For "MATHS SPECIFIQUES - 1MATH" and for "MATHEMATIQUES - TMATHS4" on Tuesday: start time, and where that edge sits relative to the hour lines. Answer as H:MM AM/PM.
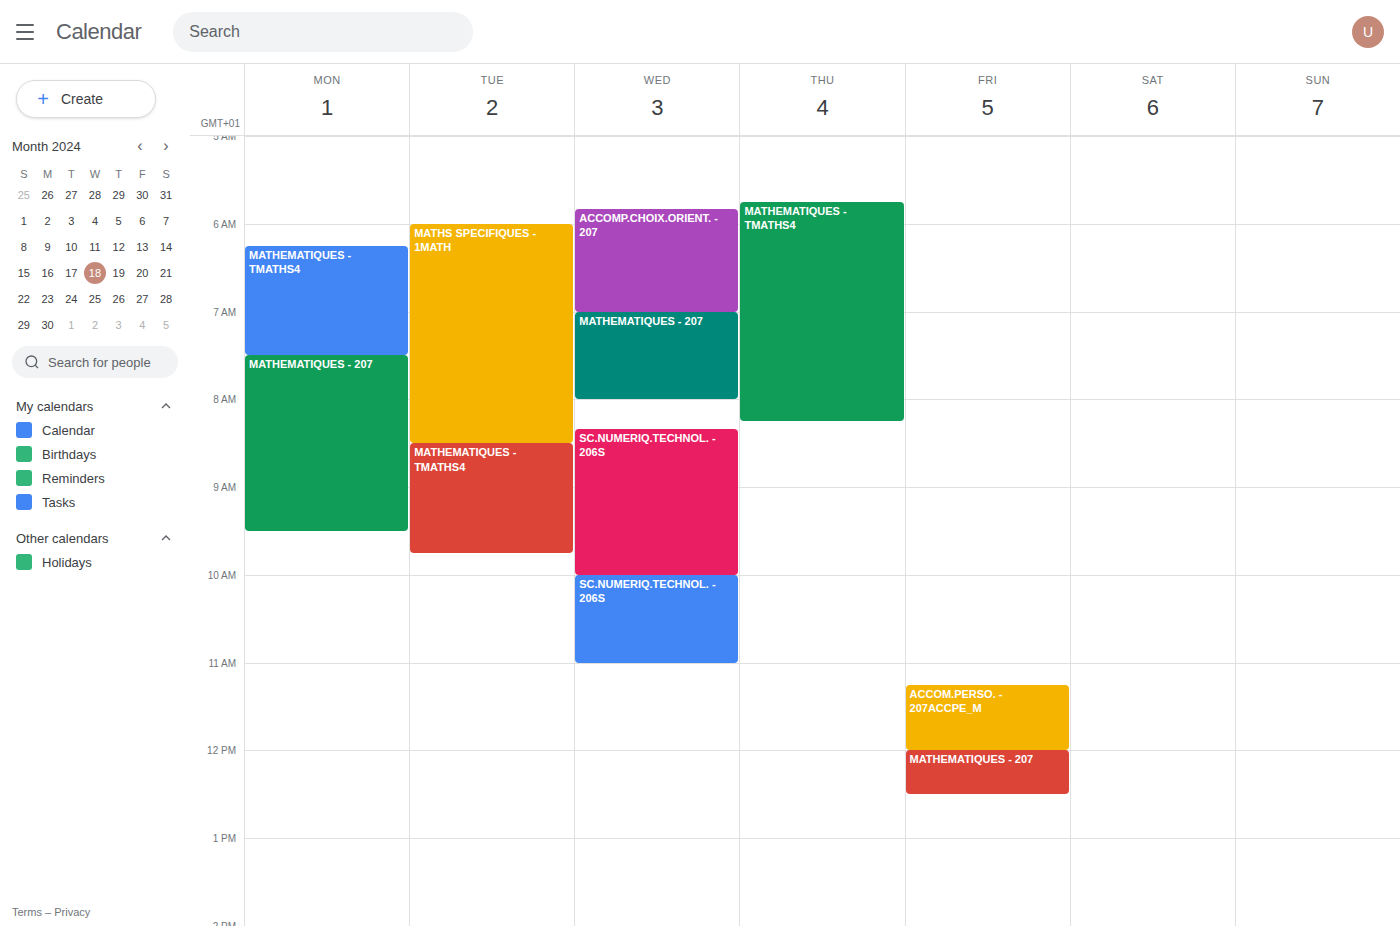
"MATHS SPECIFIQUES - 1MATH": 6:00 AM, exactly on the 6 AM line. "MATHEMATIQUES - TMATHS4": 8:30 AM, halfway between the 8 AM and 9 AM lines.